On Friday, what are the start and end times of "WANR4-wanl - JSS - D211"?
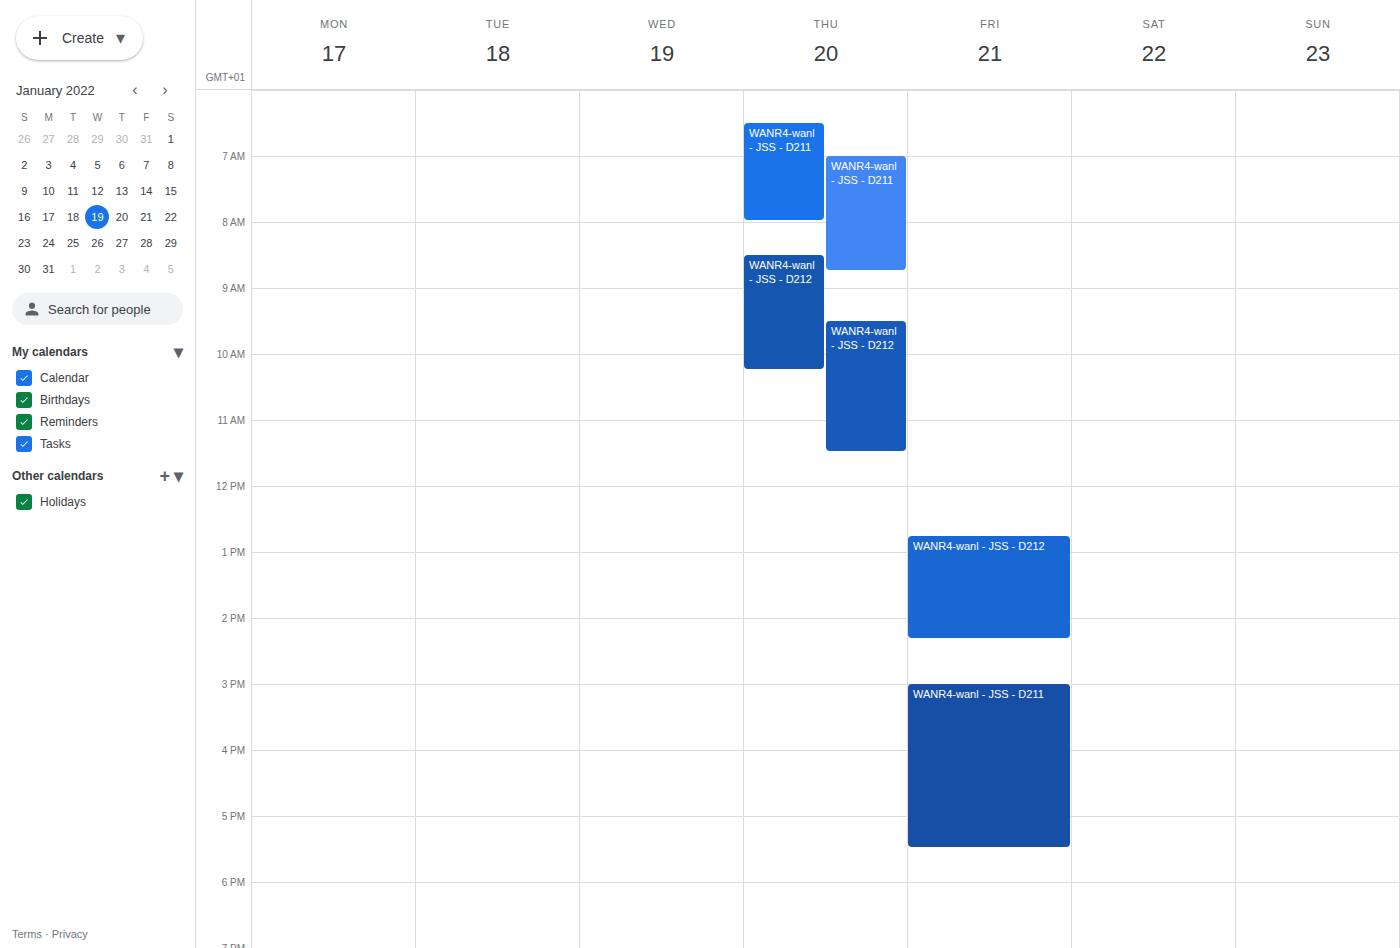
3:00 PM to 5:30 PM